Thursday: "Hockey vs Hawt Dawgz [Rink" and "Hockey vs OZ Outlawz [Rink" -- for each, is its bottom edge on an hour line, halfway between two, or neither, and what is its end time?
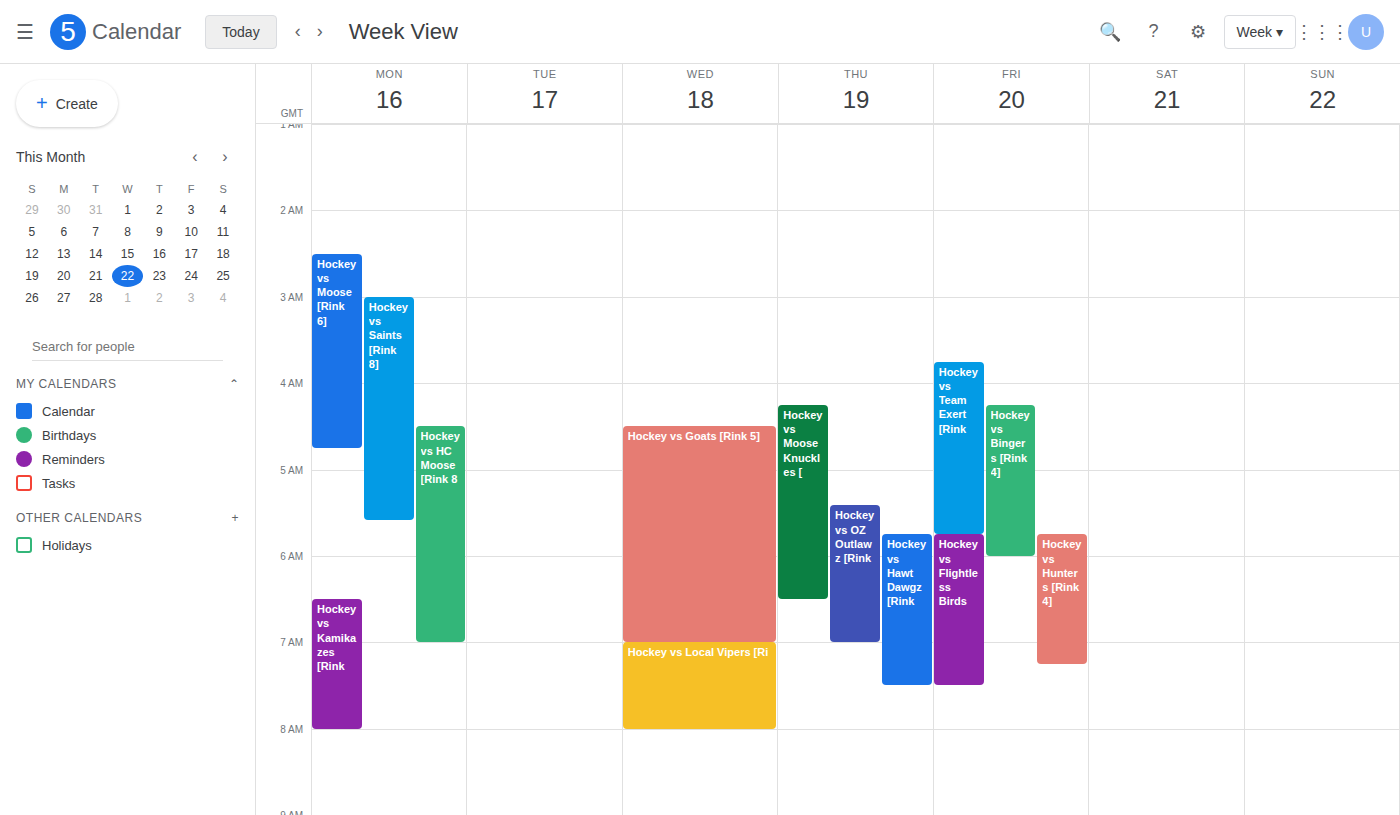
"Hockey vs Hawt Dawgz [Rink": 7:30 AM, halfway between the 7 AM and 8 AM lines. "Hockey vs OZ Outlawz [Rink": 7:00 AM, exactly on the 7 AM line.